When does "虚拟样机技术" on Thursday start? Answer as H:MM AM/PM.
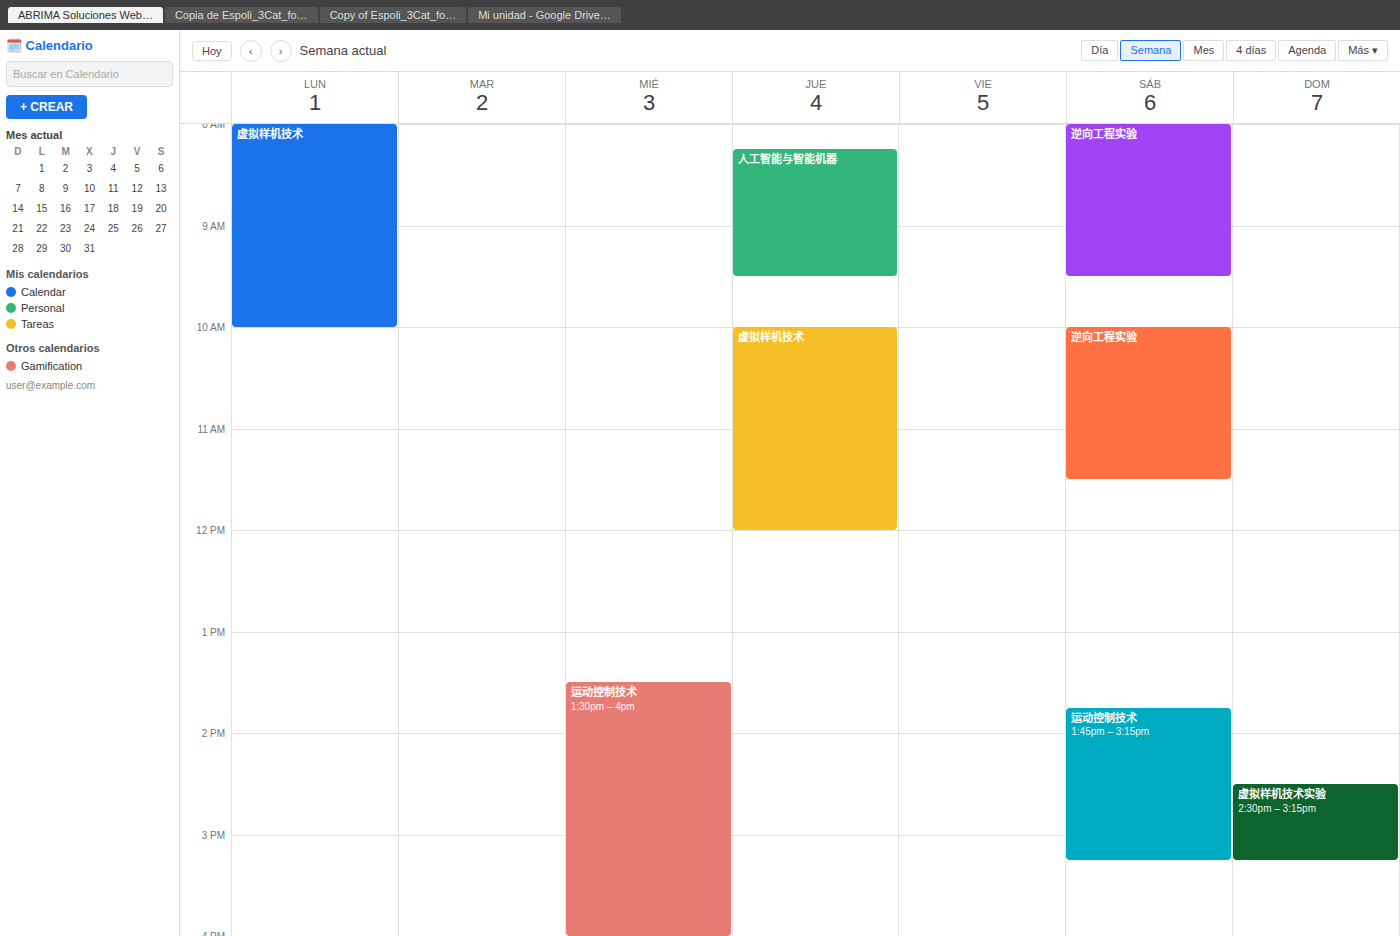
10:00 AM